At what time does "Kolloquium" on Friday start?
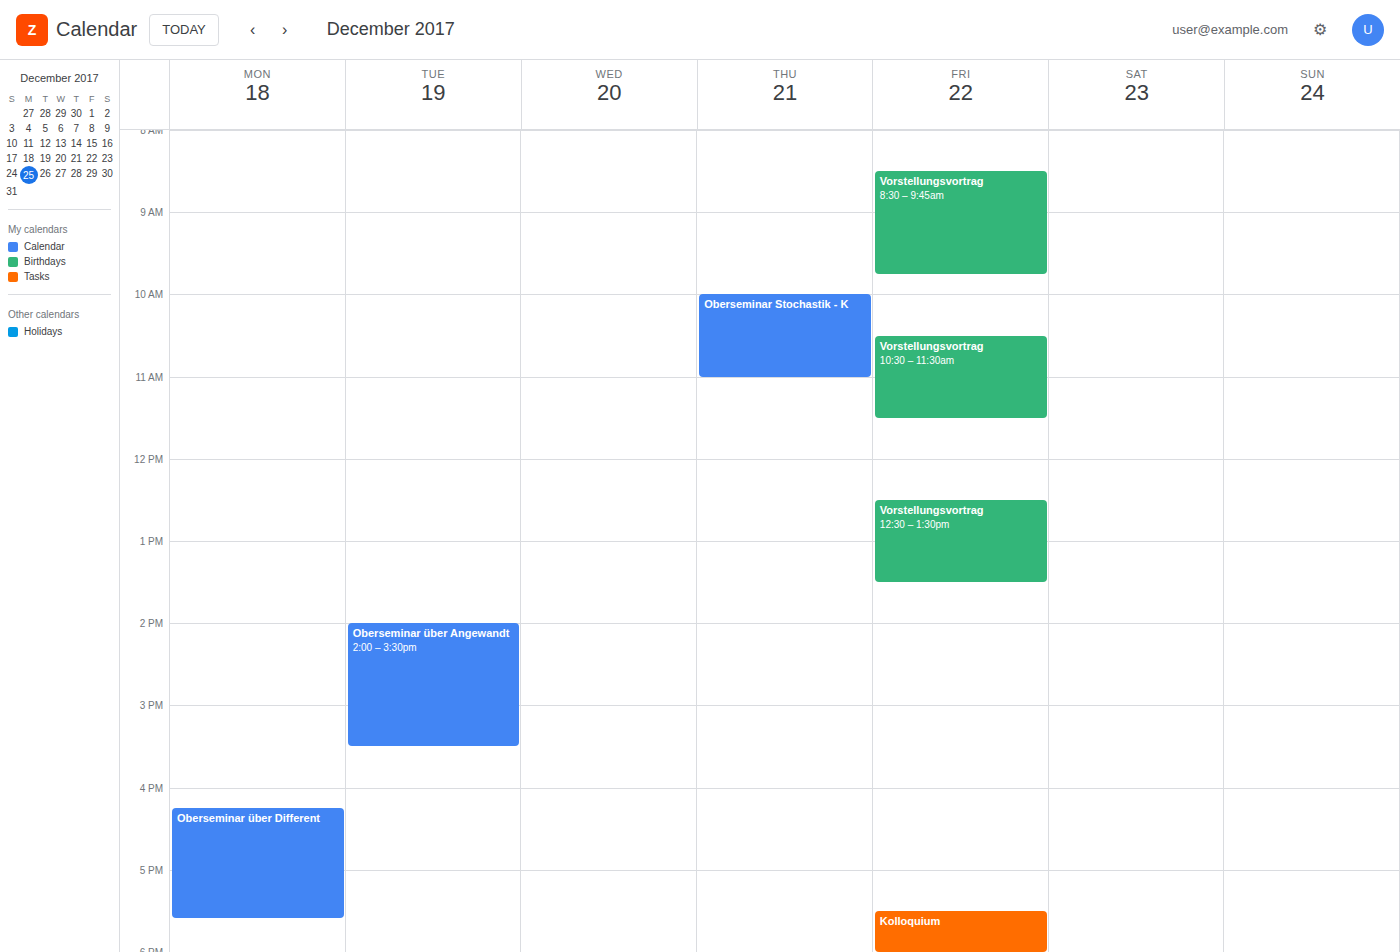
17:30